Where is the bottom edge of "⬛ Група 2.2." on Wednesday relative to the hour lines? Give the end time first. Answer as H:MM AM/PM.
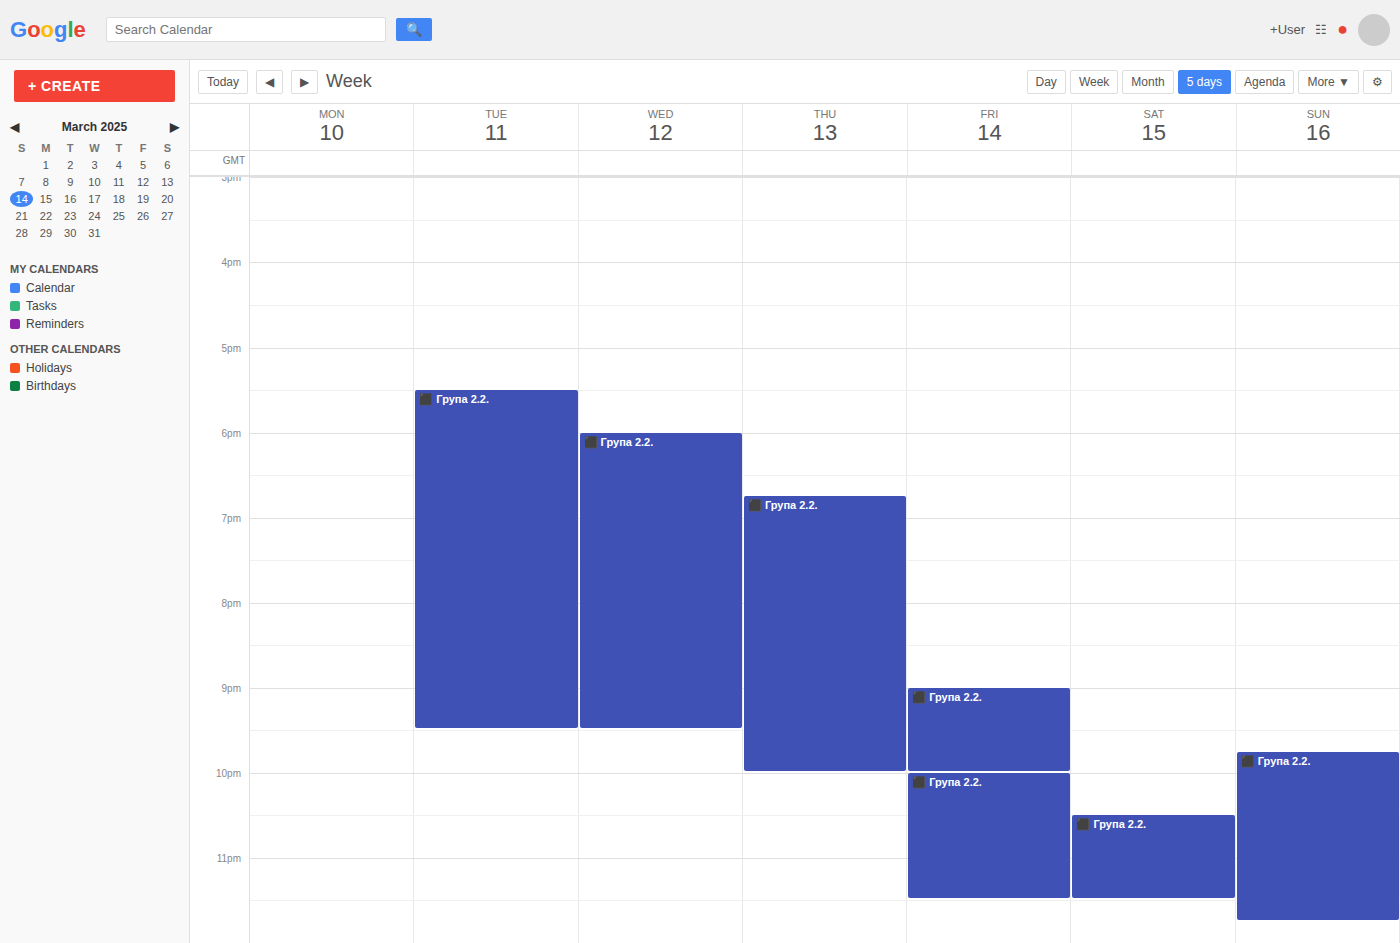
9:30 PM -- halfway between the 9 PM and 10 PM lines.